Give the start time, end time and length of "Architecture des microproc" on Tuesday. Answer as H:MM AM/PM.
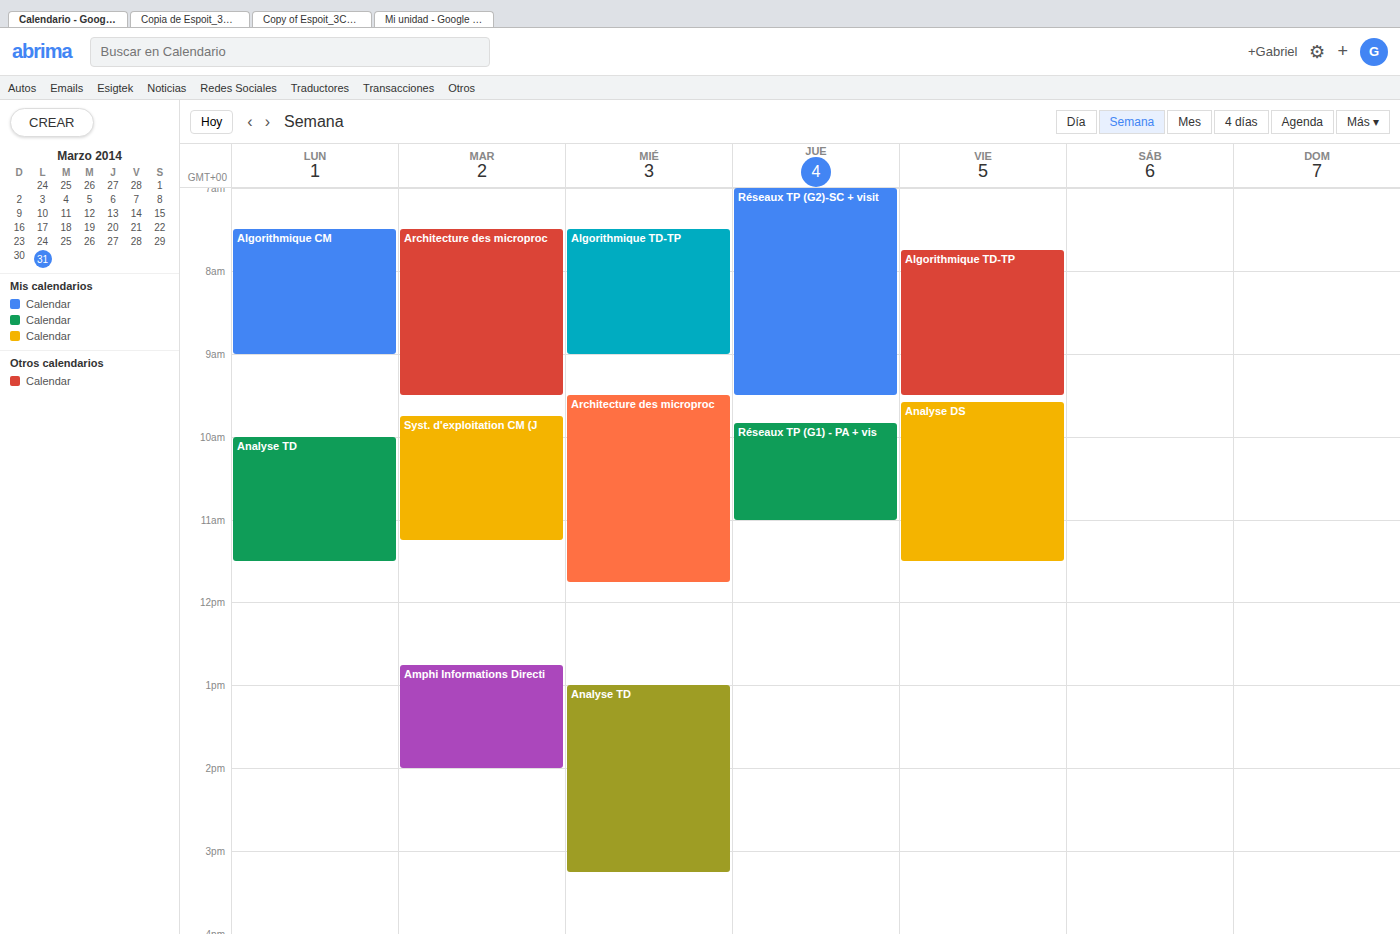
7:30 AM to 9:30 AM, 2 hours